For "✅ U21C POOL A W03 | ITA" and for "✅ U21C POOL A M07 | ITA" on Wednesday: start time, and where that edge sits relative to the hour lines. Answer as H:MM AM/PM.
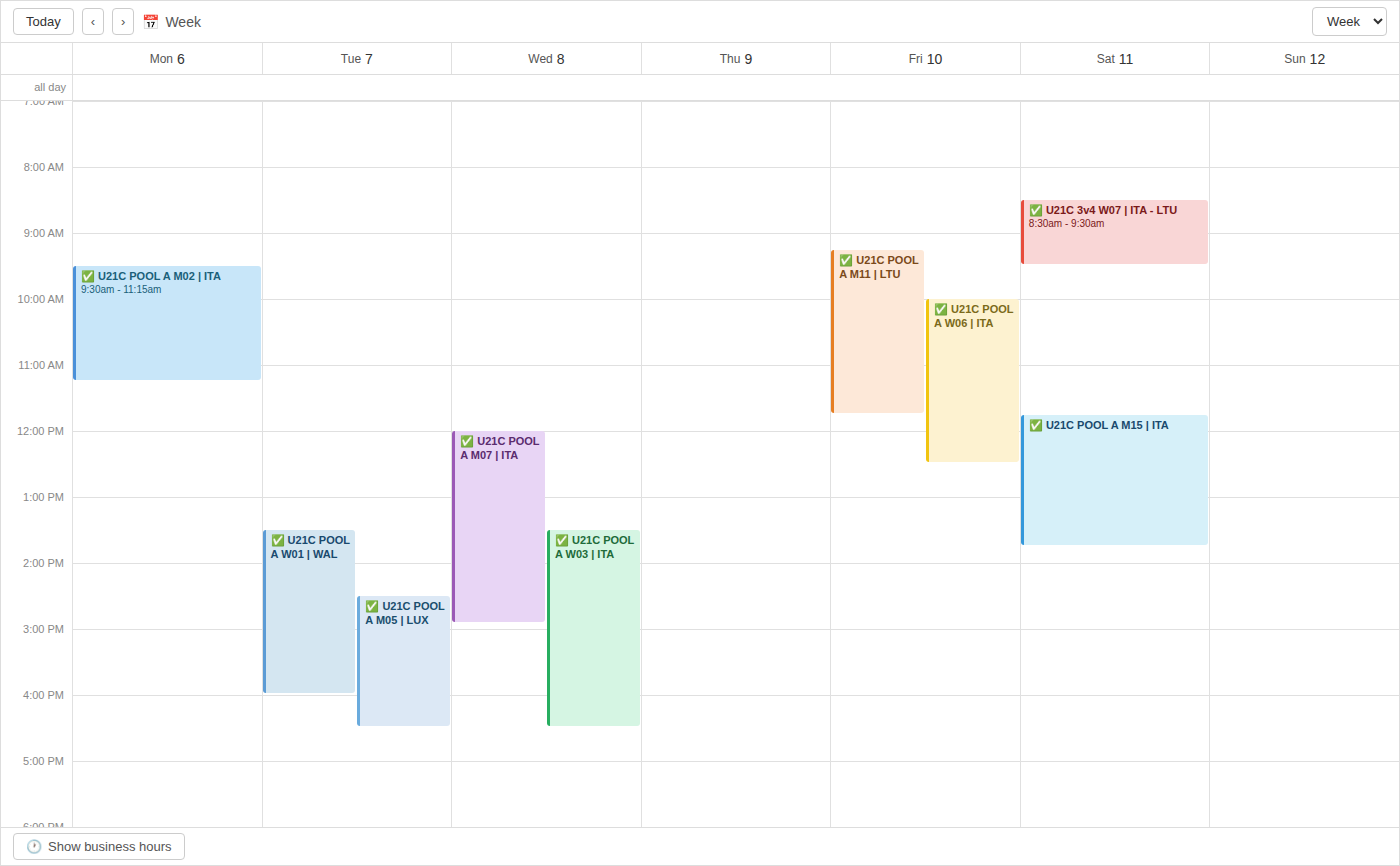
"✅ U21C POOL A W03 | ITA": 1:30 PM, halfway between the 1 PM and 2 PM lines. "✅ U21C POOL A M07 | ITA": 12:00 PM, exactly on the 12 PM line.